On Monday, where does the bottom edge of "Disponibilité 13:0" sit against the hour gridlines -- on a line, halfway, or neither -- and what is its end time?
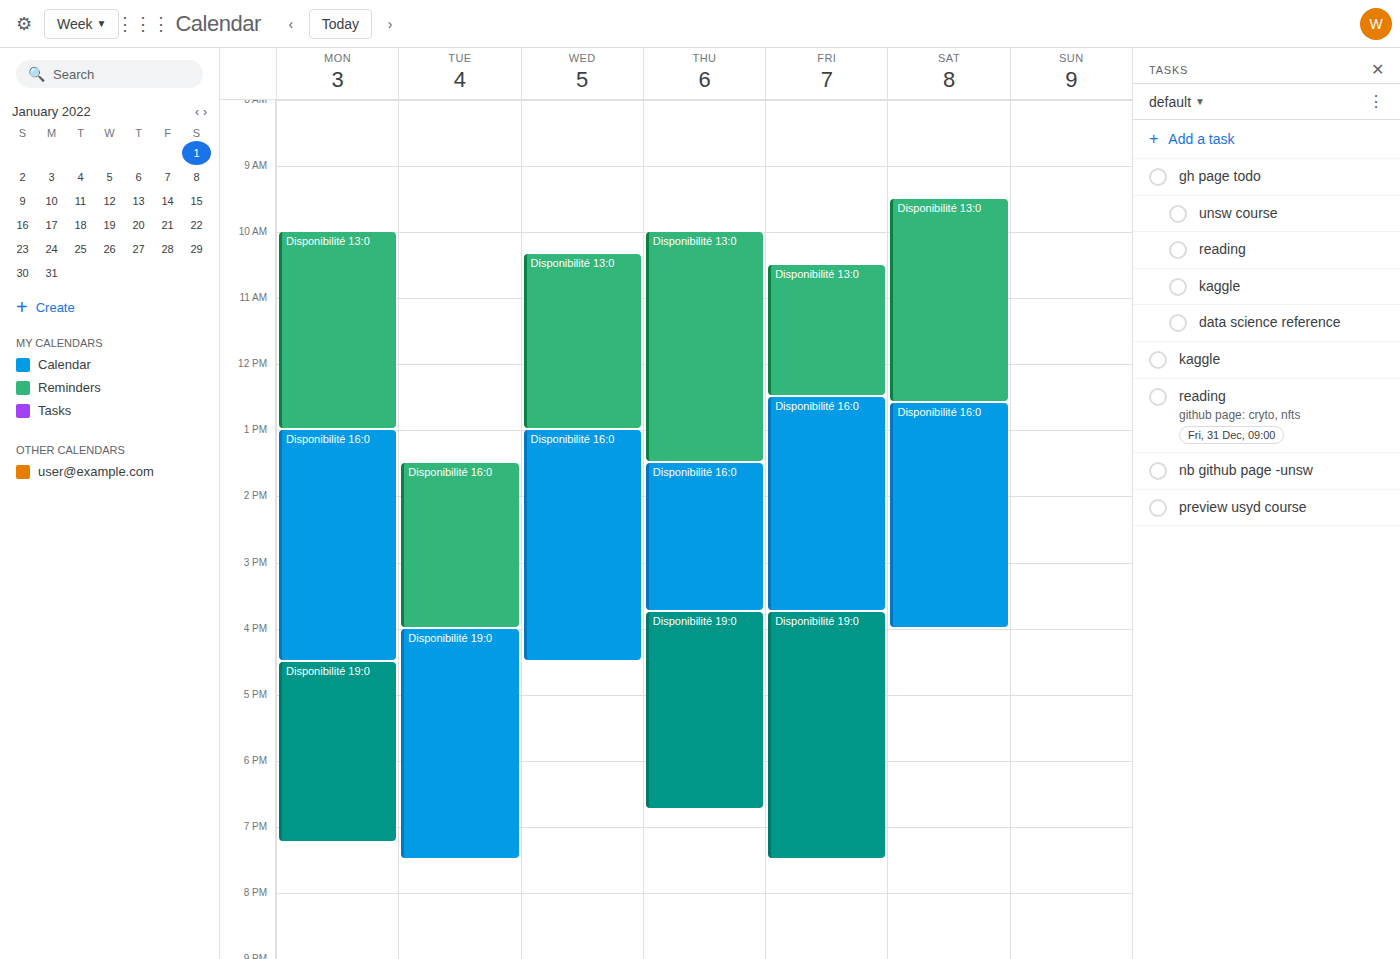
1:00 PM -- exactly on the 1 PM line.